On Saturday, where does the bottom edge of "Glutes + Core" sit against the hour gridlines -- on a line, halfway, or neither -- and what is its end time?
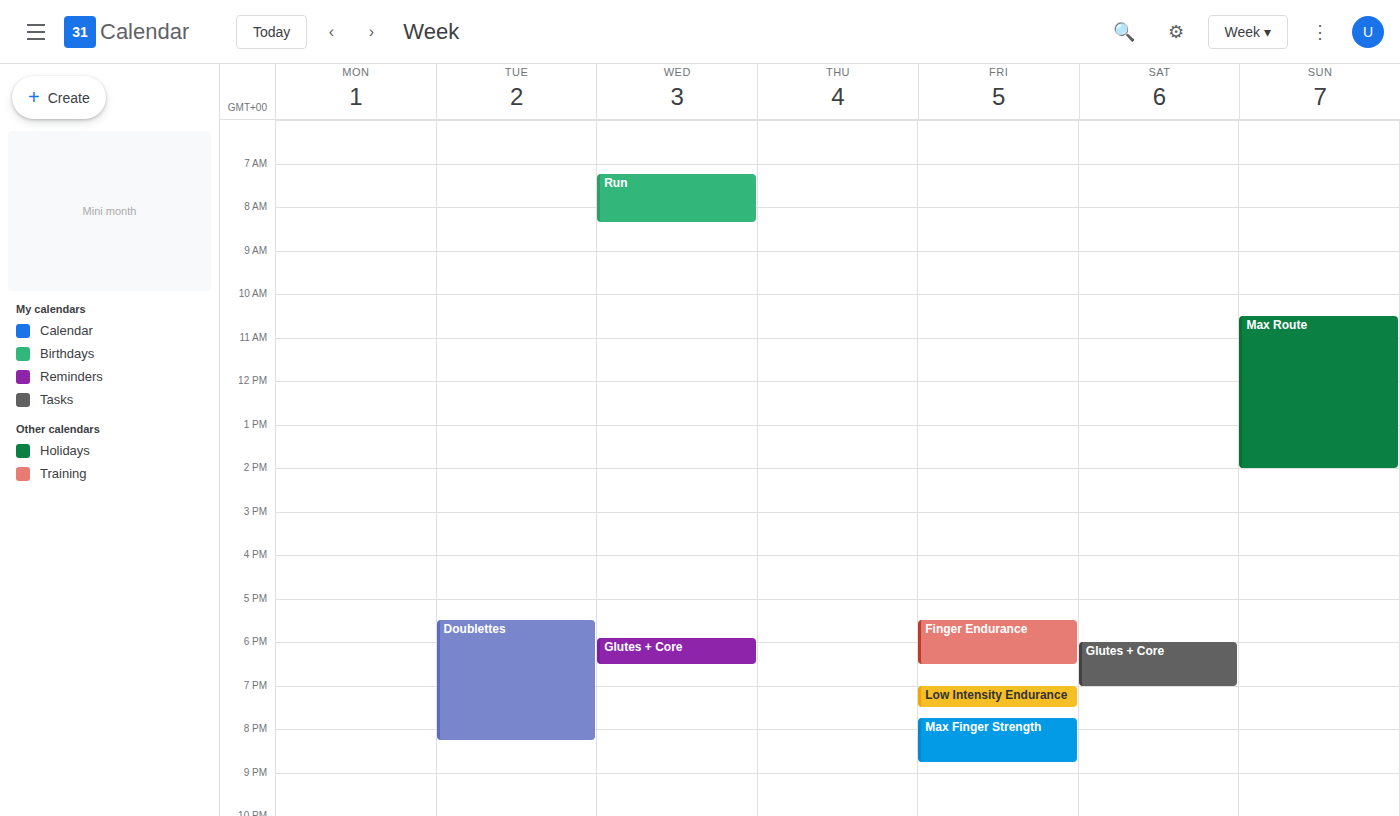
7:00 PM -- exactly on the 7 PM line.